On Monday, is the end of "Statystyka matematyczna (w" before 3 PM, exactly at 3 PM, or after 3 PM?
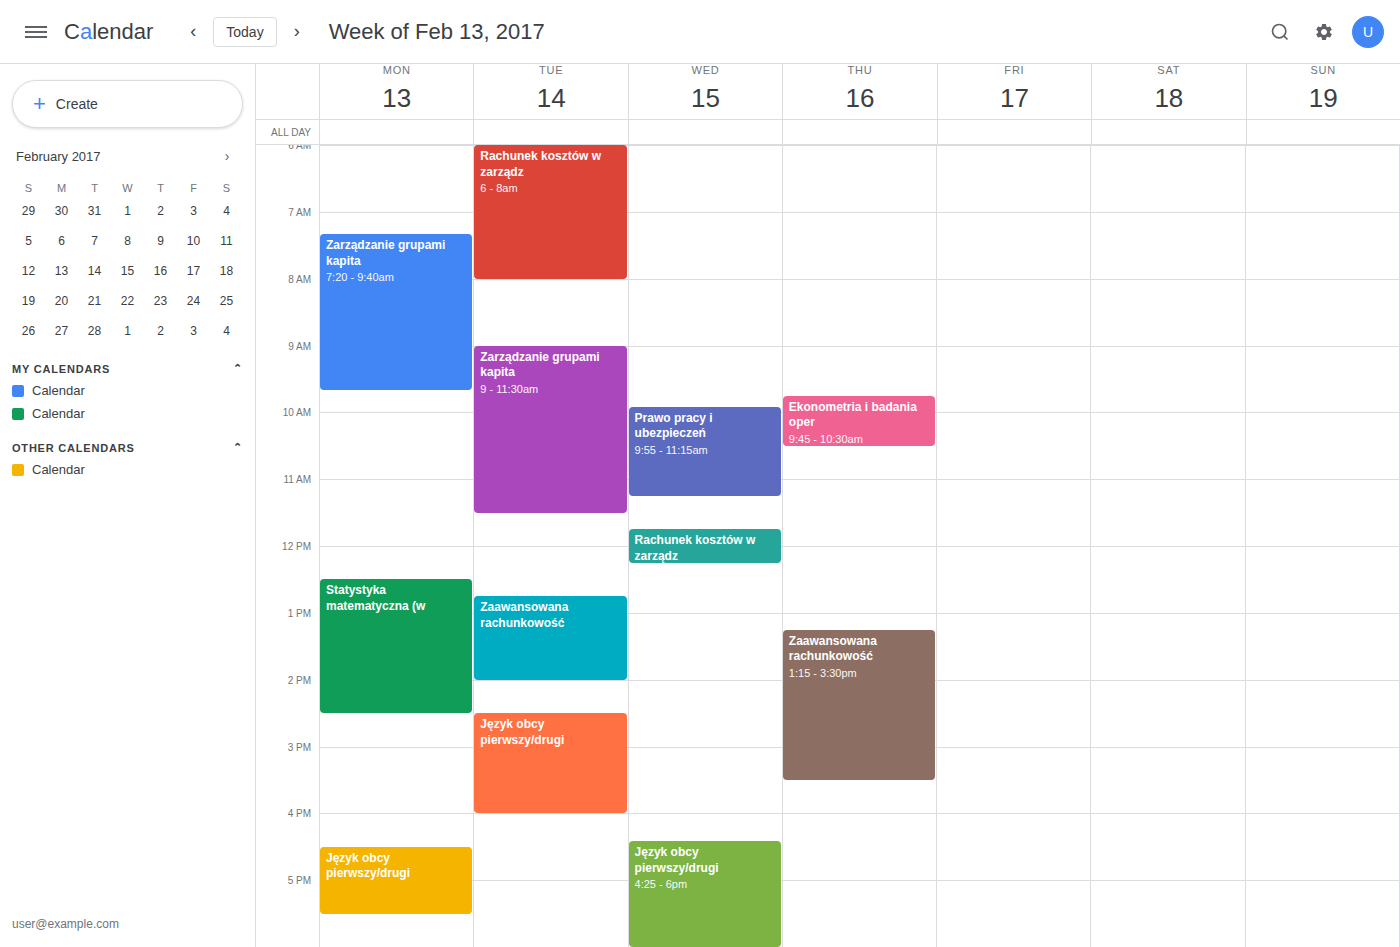
2:30 PM -- before 3 PM, 30 minutes above the 3 PM line.